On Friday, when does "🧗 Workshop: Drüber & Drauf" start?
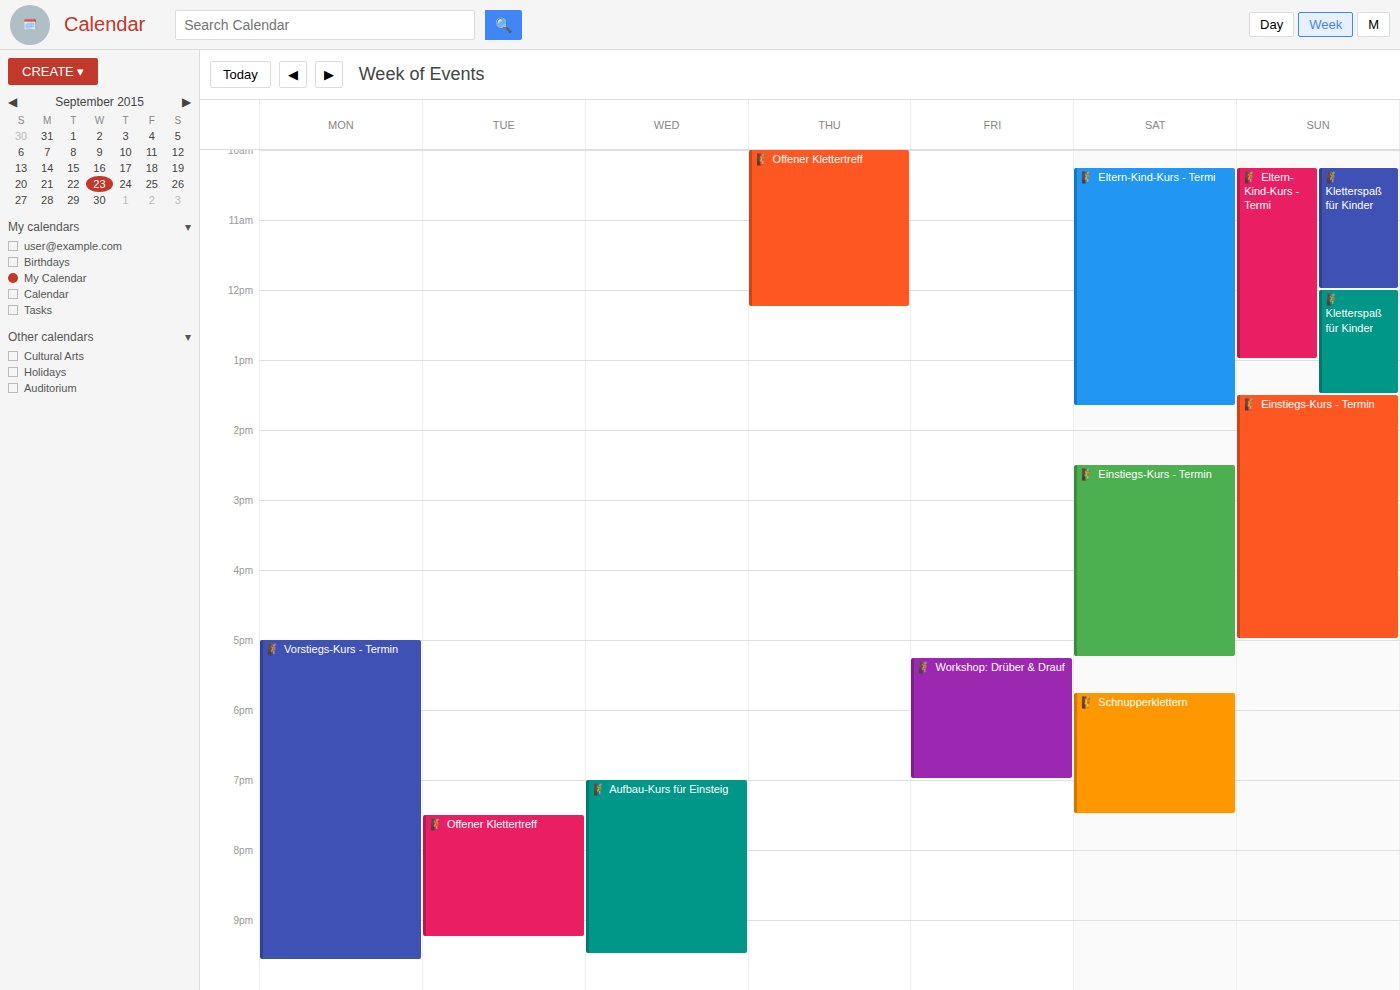
5:15 PM